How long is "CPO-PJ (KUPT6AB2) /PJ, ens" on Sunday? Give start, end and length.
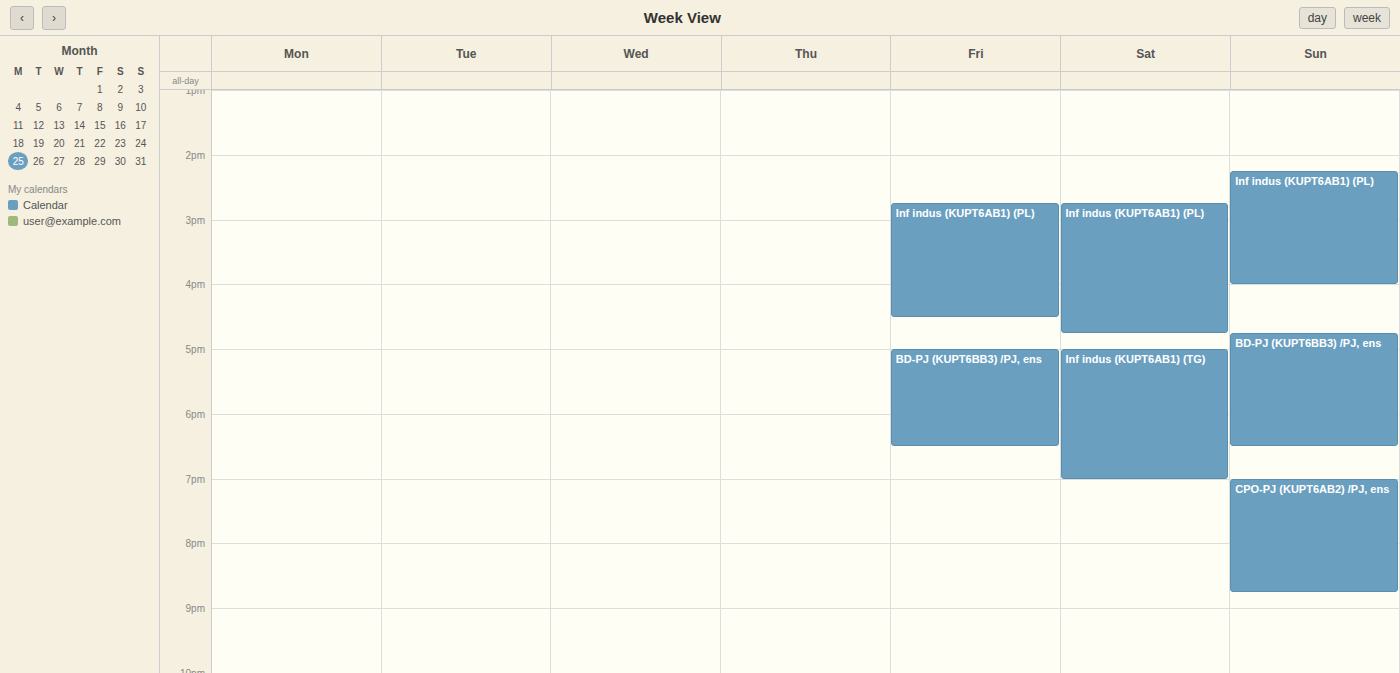
7:00 PM to 8:45 PM, 1 hour 45 minutes